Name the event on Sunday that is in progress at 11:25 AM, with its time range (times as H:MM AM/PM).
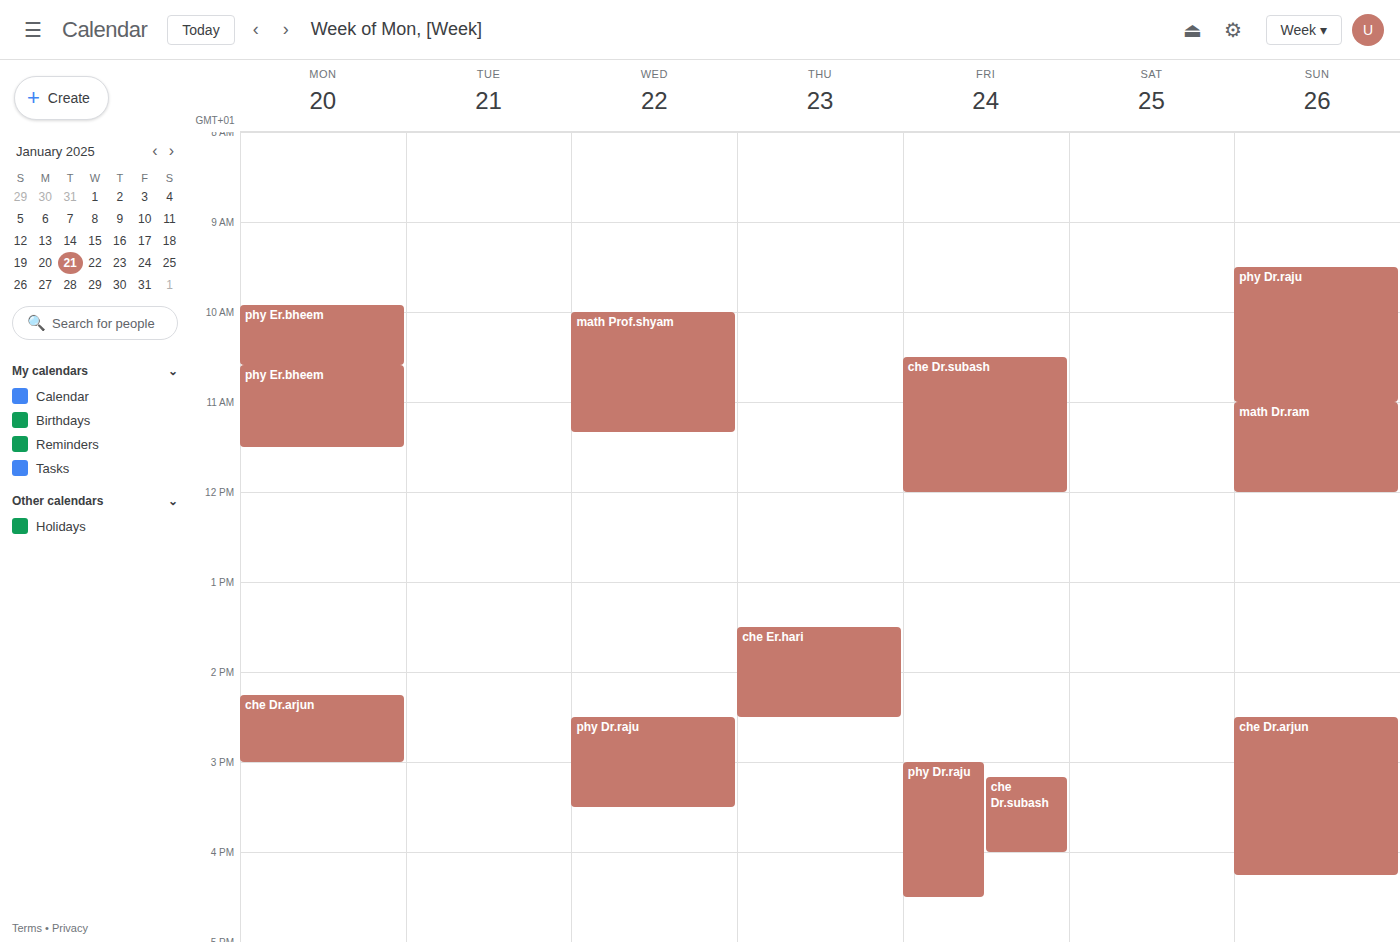
"math Dr.ram", 11:00 AM to 12:00 PM